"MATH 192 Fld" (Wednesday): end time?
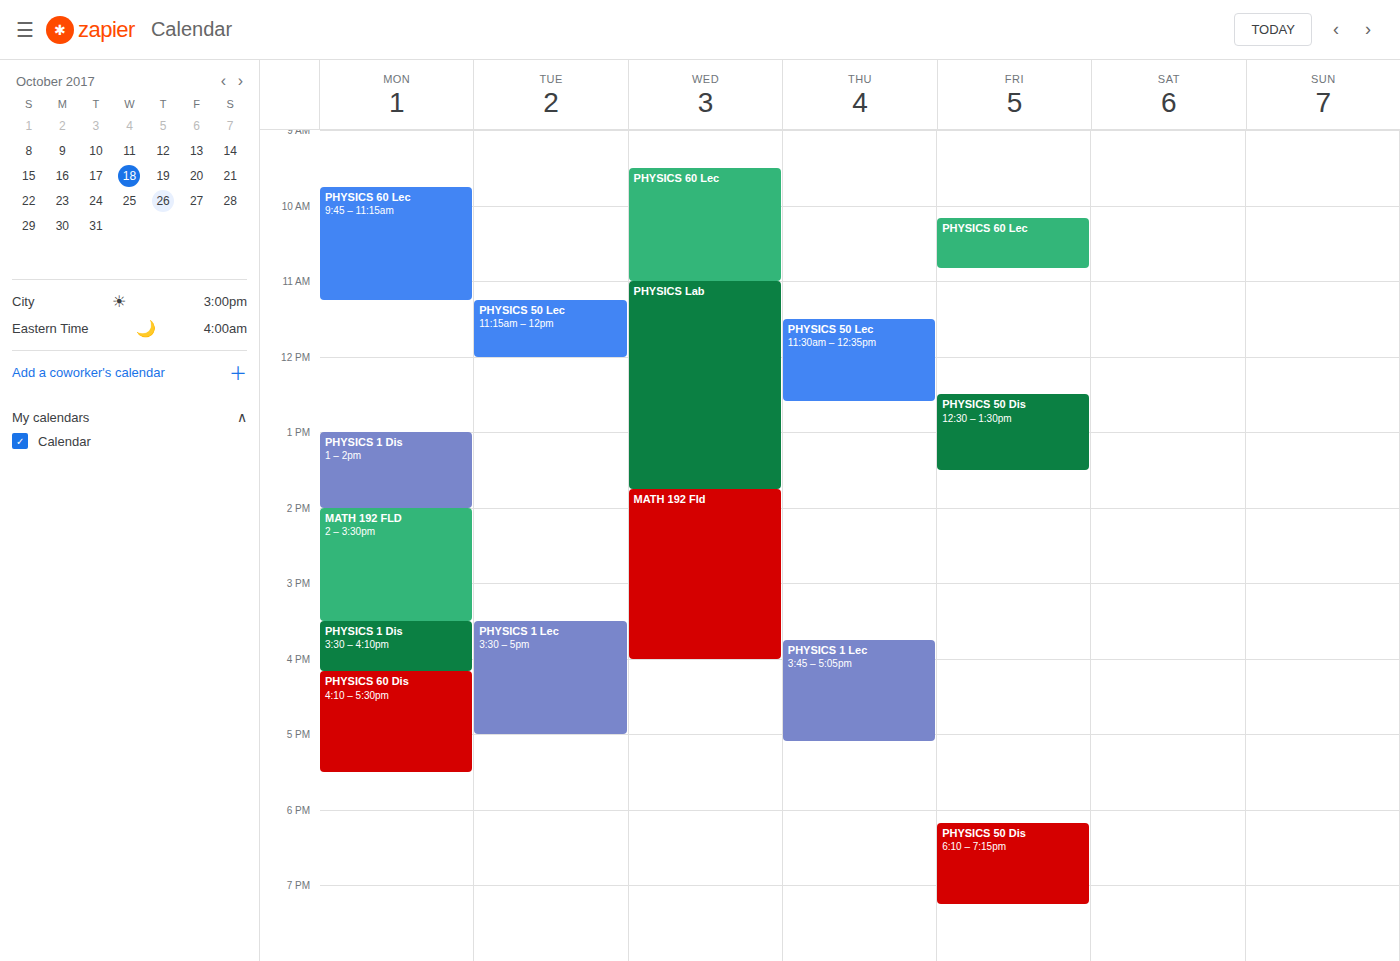
4:00 PM